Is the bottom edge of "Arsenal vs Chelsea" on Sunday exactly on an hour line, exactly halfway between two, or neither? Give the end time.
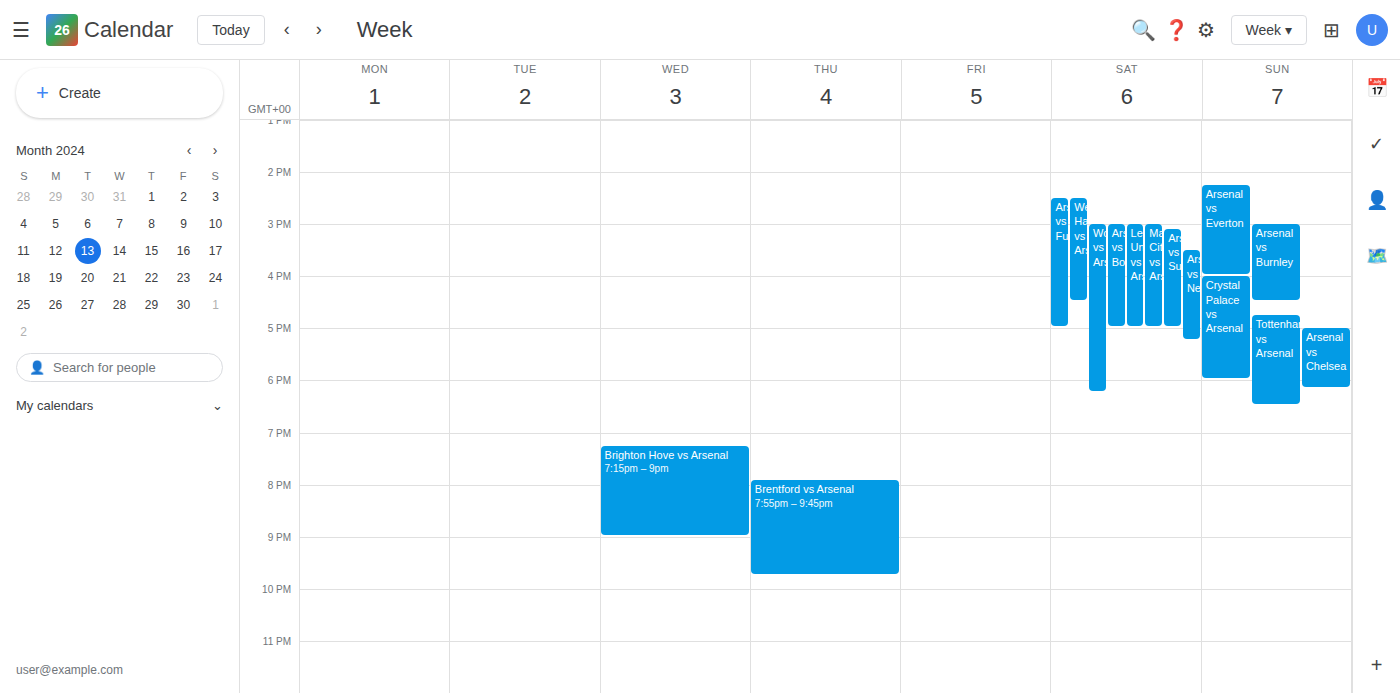
18:10 -- neither: 10 minutes below the 18:00 line and 50 minutes above the 19:00 line.